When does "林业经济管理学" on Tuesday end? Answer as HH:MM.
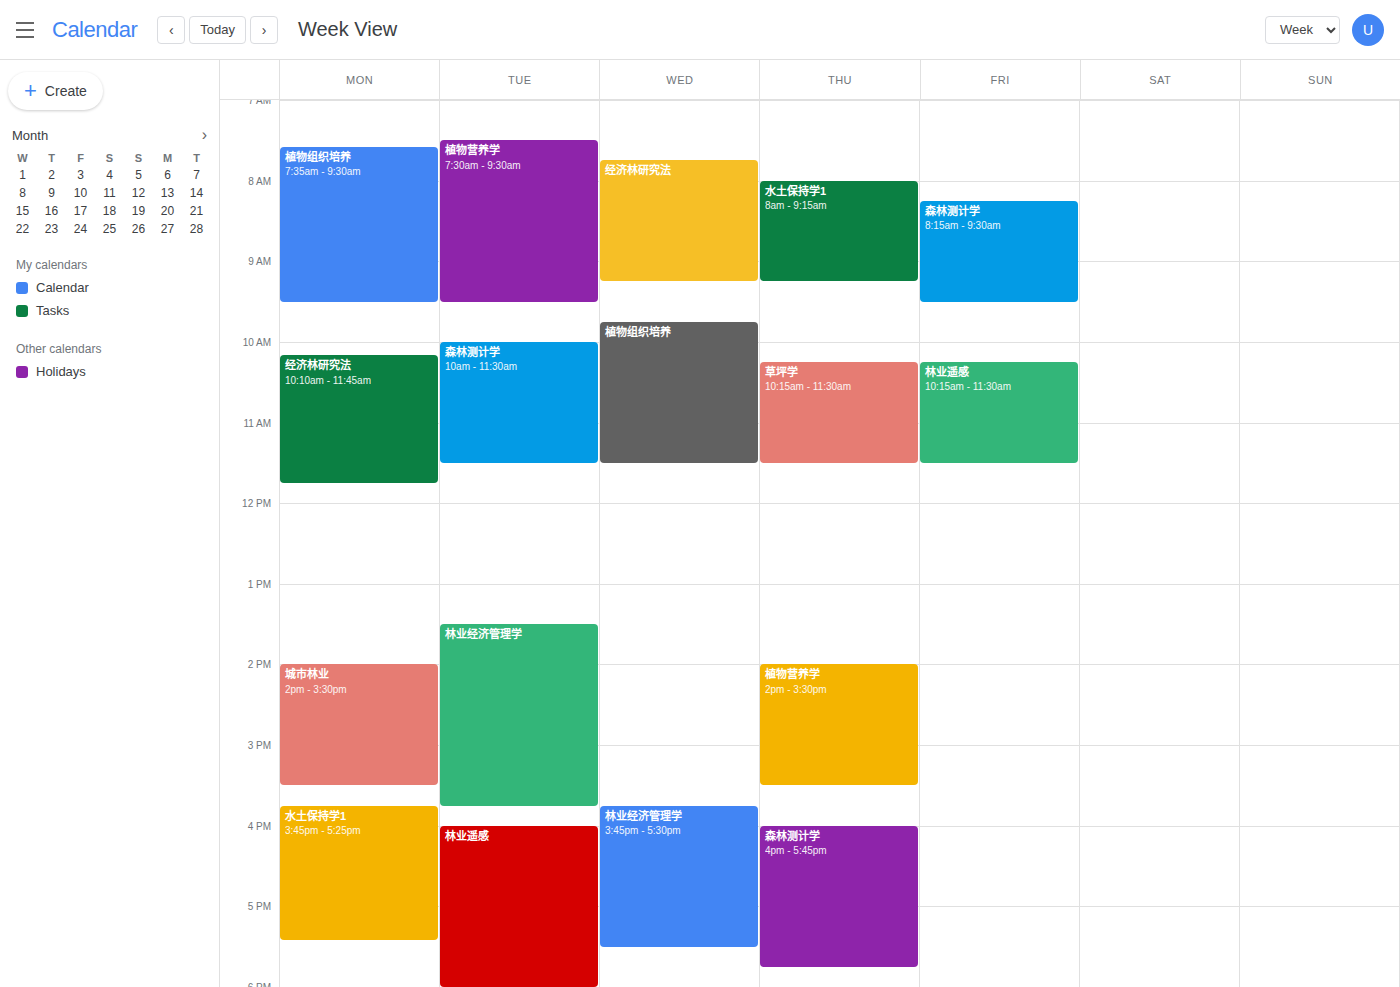
15:45